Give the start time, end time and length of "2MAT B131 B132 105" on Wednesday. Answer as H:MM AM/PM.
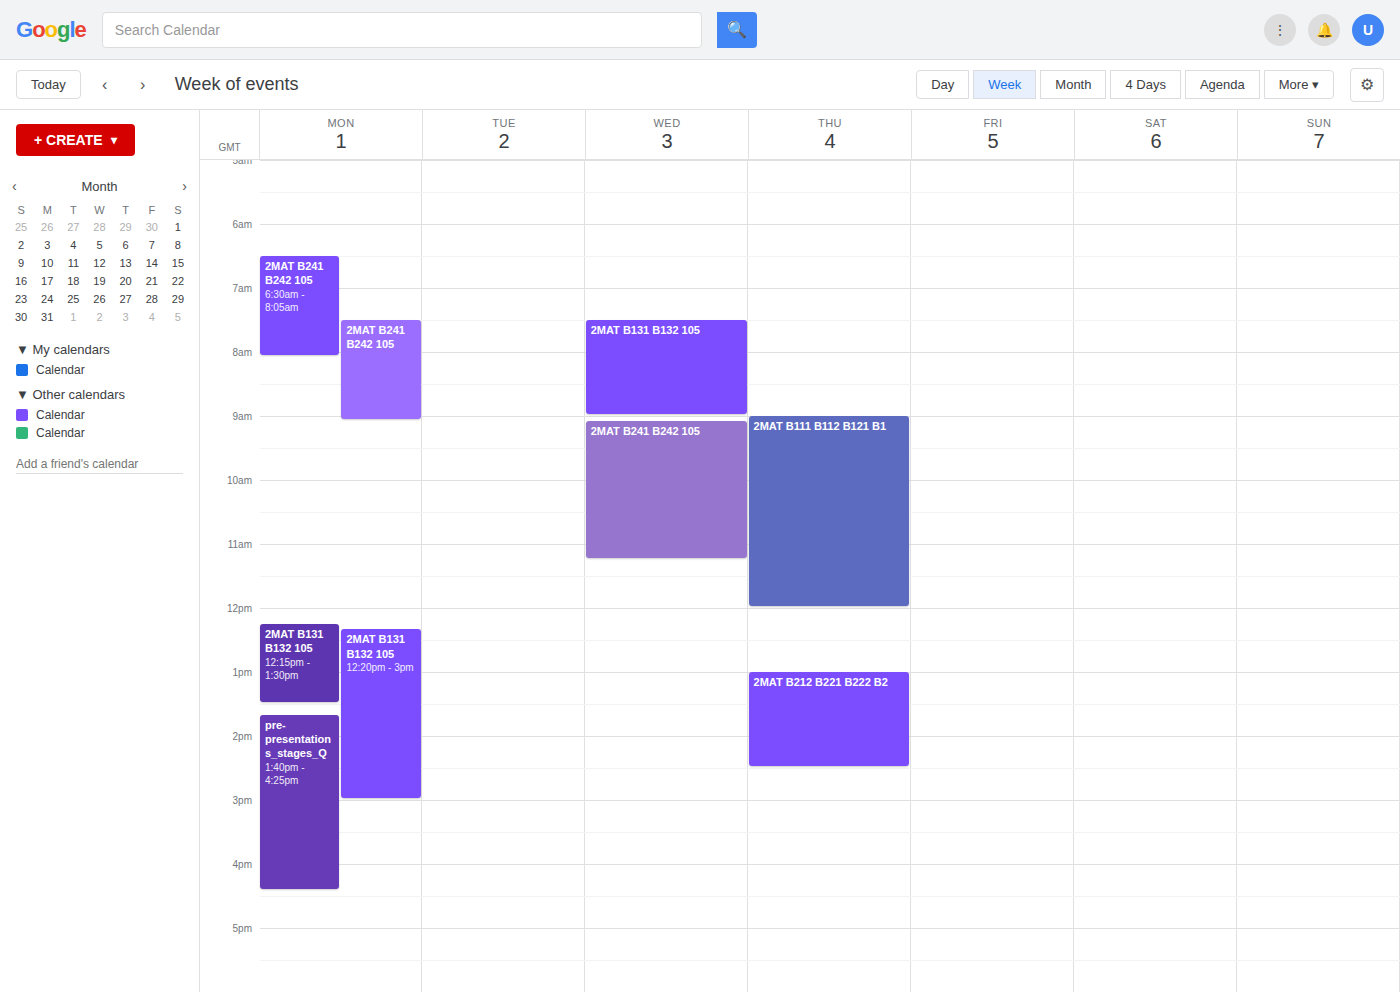
7:30 AM to 9:00 AM, 1 hour 30 minutes